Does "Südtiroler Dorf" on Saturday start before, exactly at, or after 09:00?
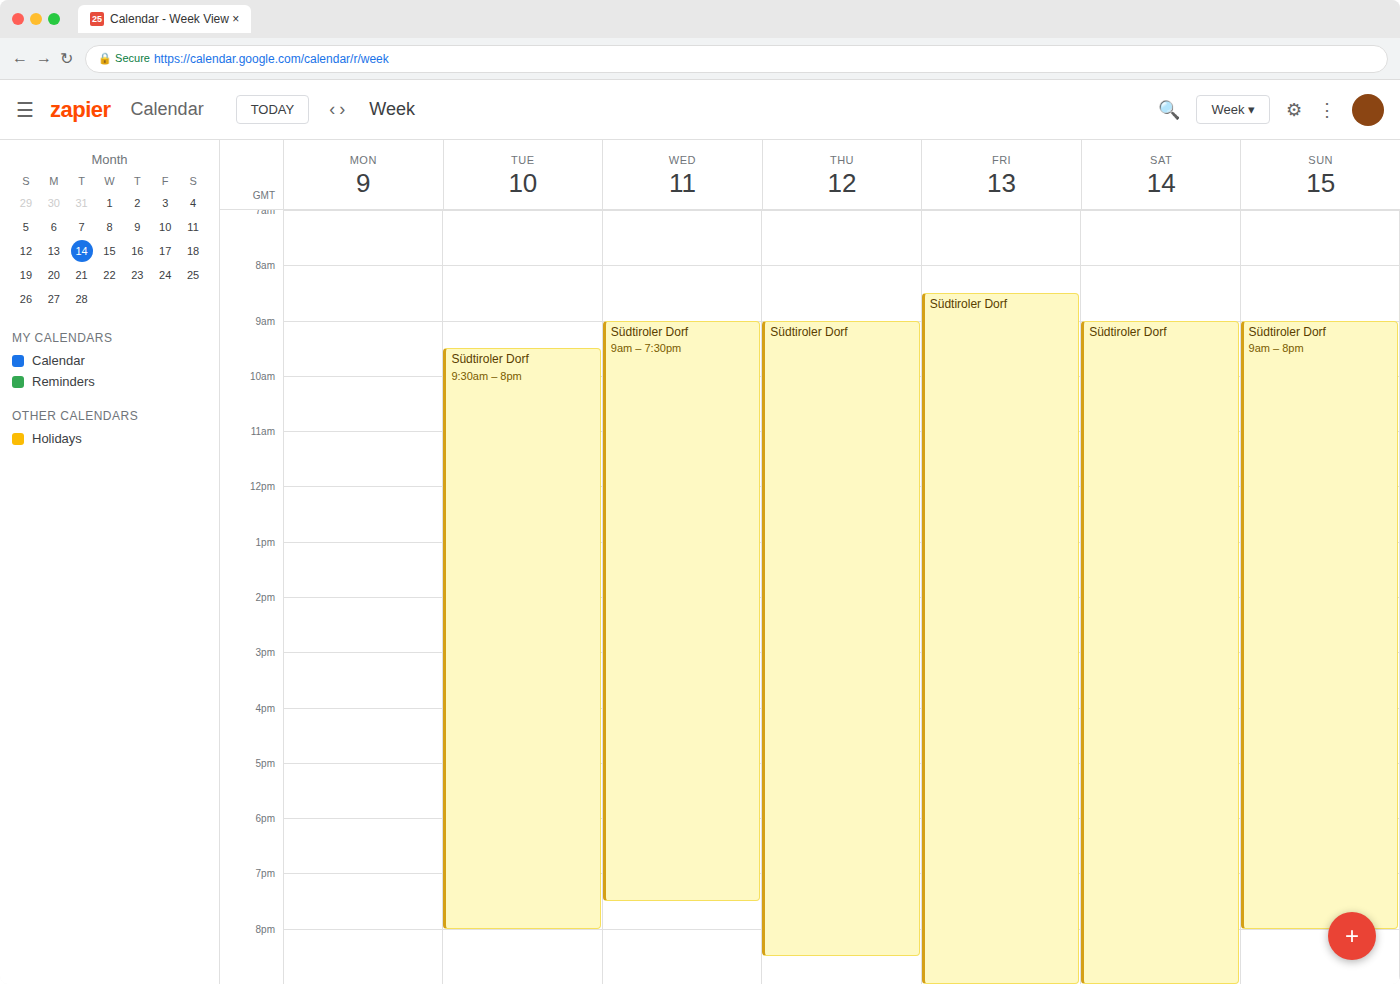
09:00 -- exactly at 09:00, on the 09:00 line.